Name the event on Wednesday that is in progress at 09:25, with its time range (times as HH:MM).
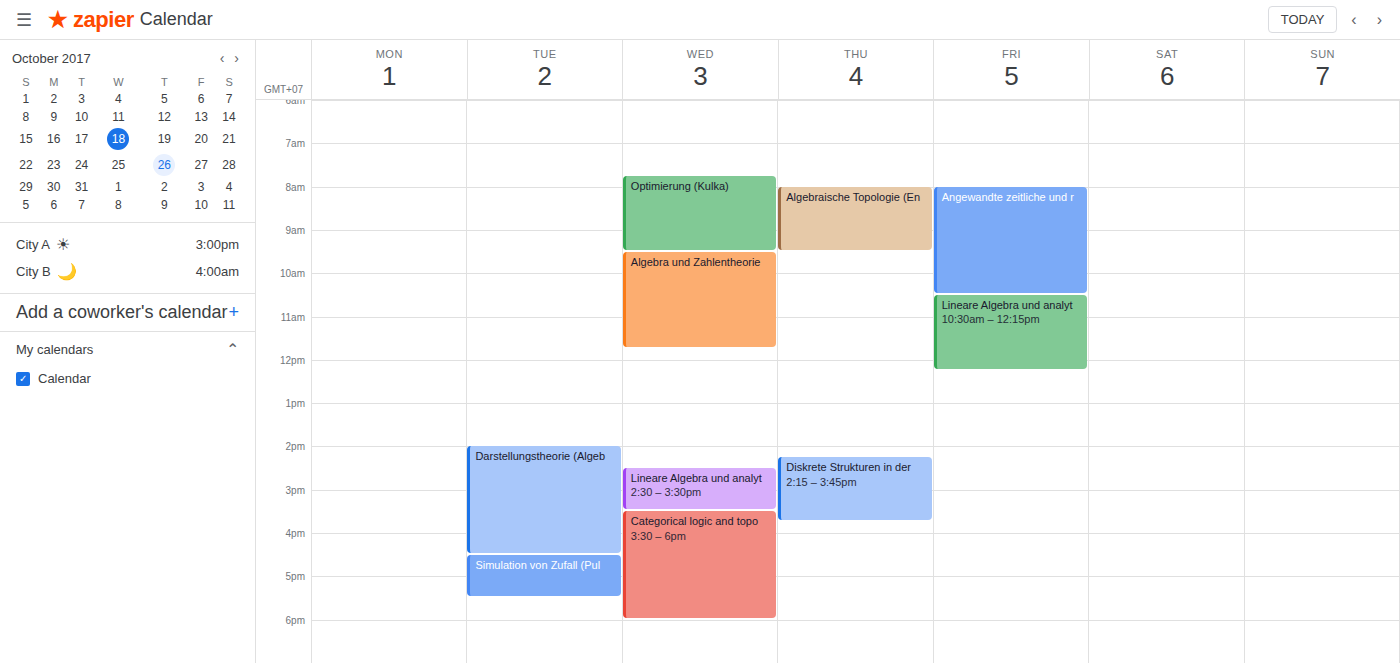
"Optimierung (Kulka)", 07:45 to 09:30